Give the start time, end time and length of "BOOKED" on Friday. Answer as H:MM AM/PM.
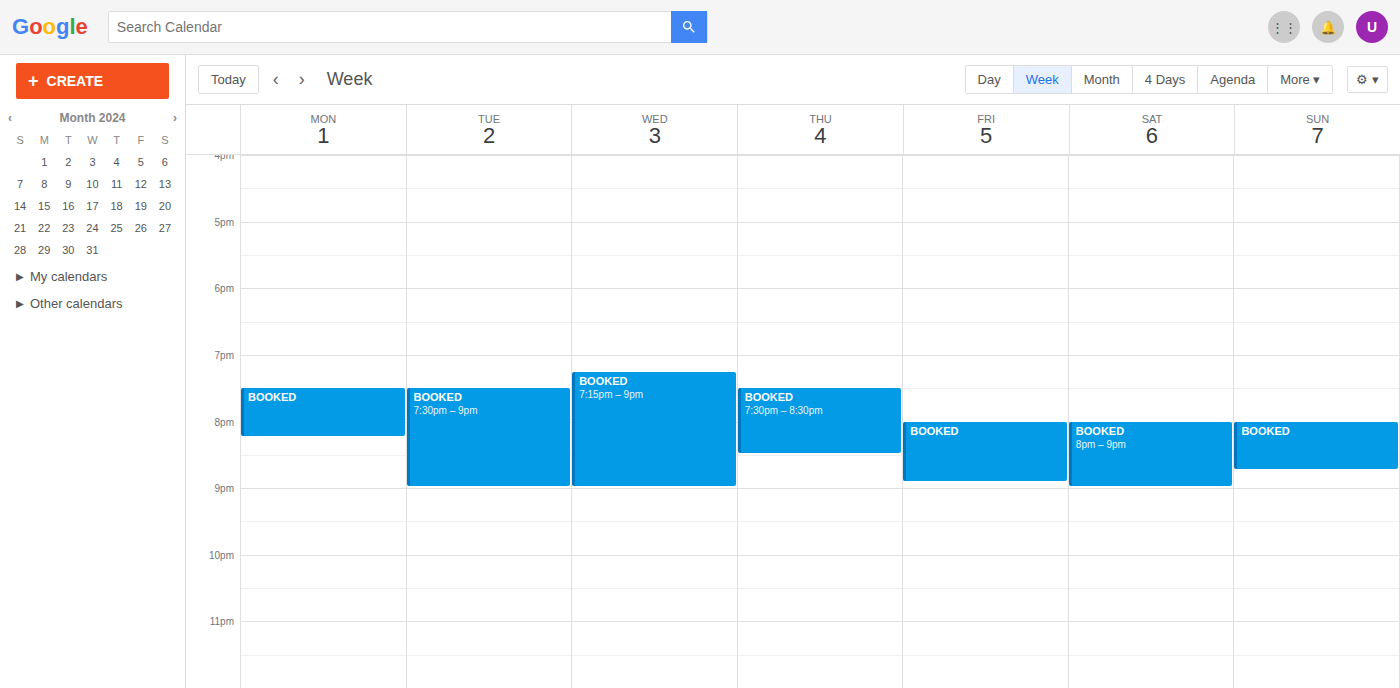
8:00 PM to 8:55 PM, 55 minutes